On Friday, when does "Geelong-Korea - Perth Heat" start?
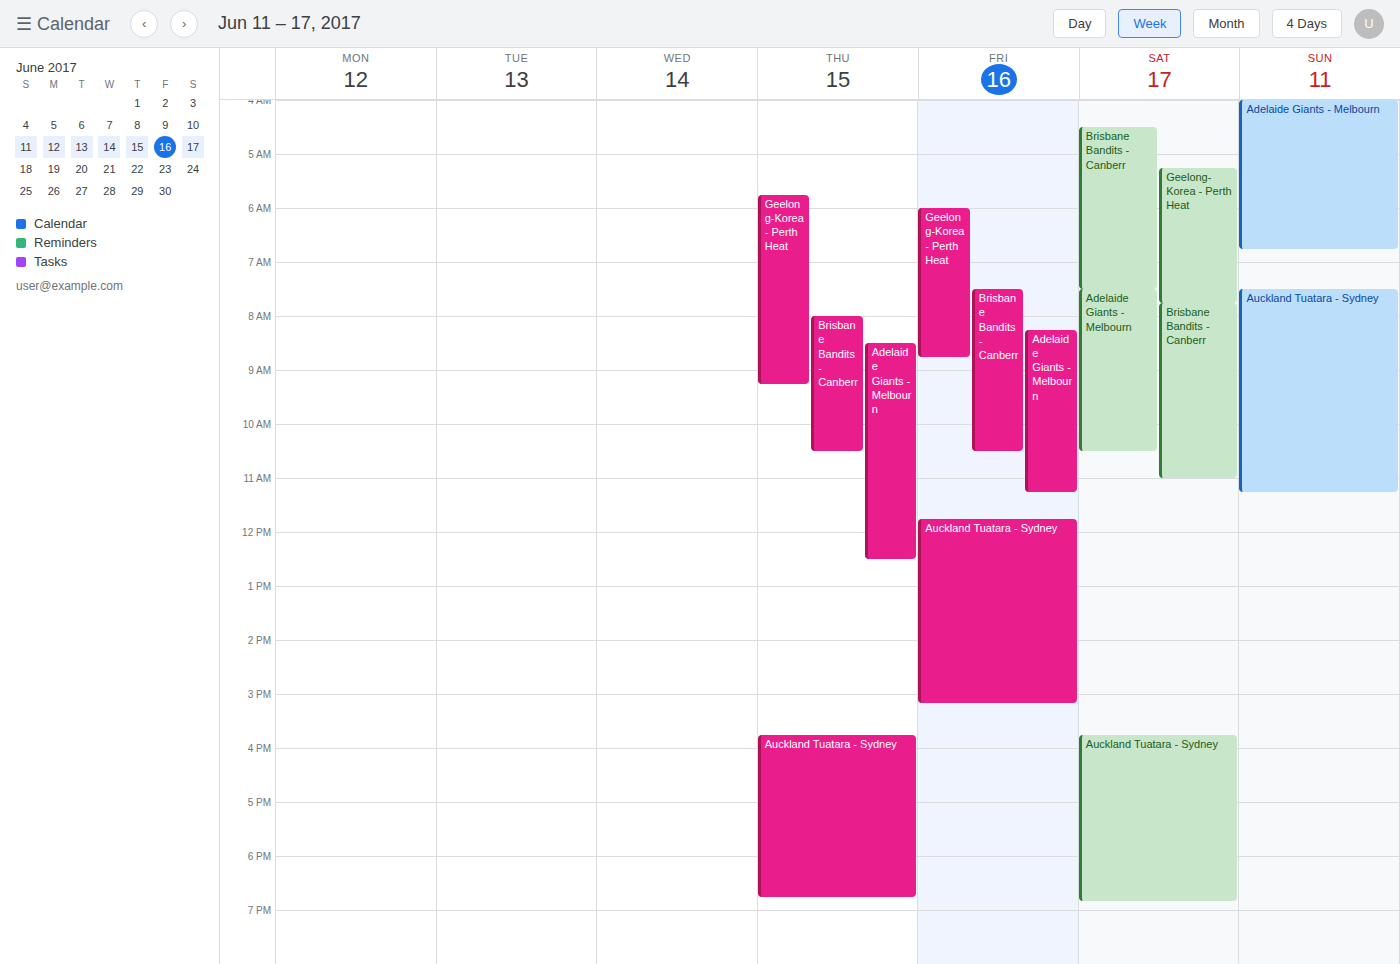
06:00